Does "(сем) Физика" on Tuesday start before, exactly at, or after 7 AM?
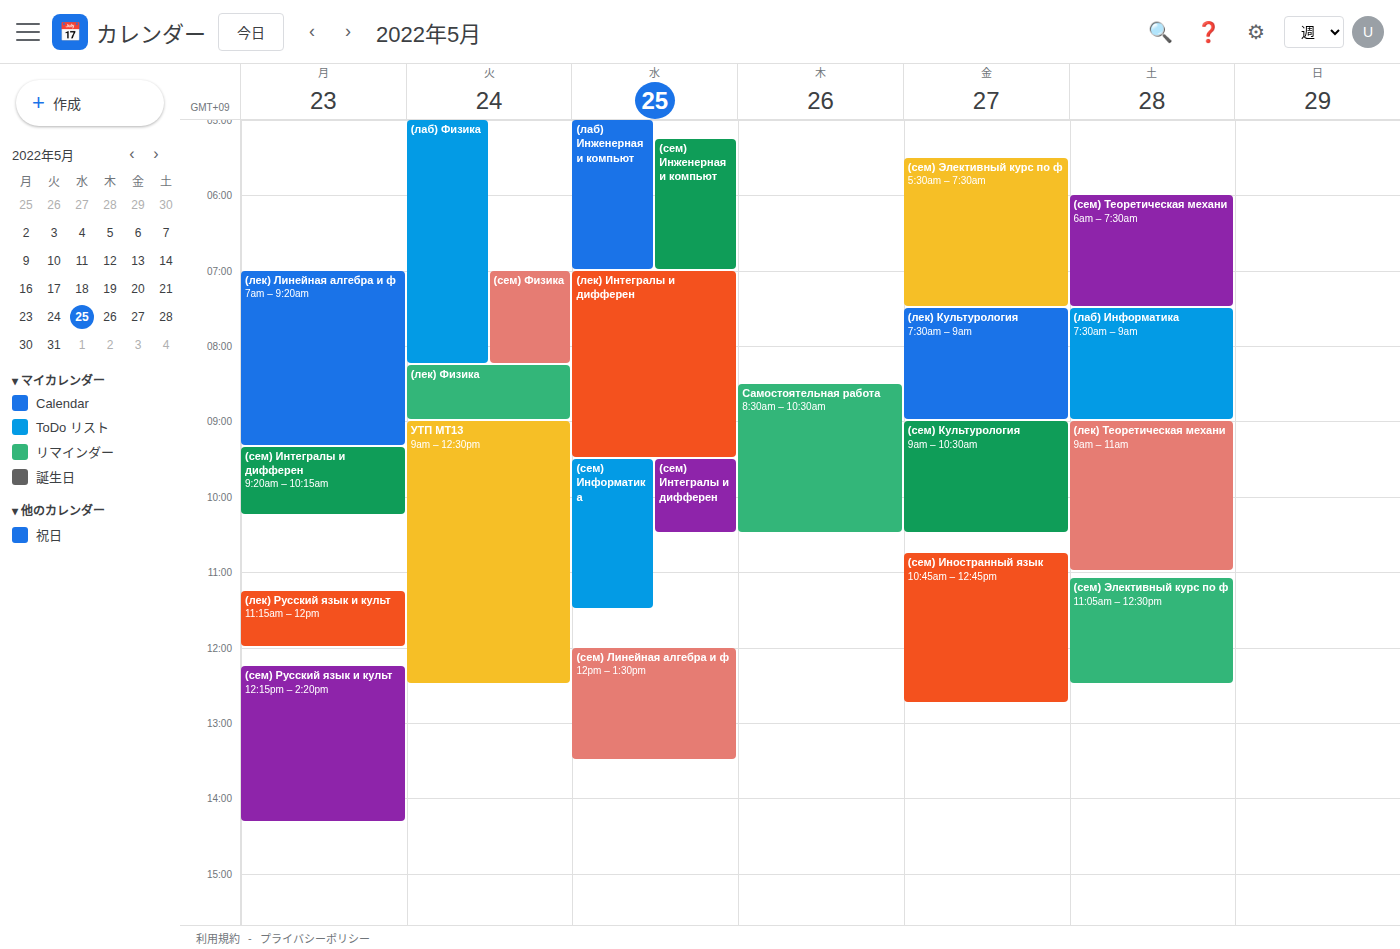
7:00 AM -- exactly at 7 AM, on the 7 AM line.